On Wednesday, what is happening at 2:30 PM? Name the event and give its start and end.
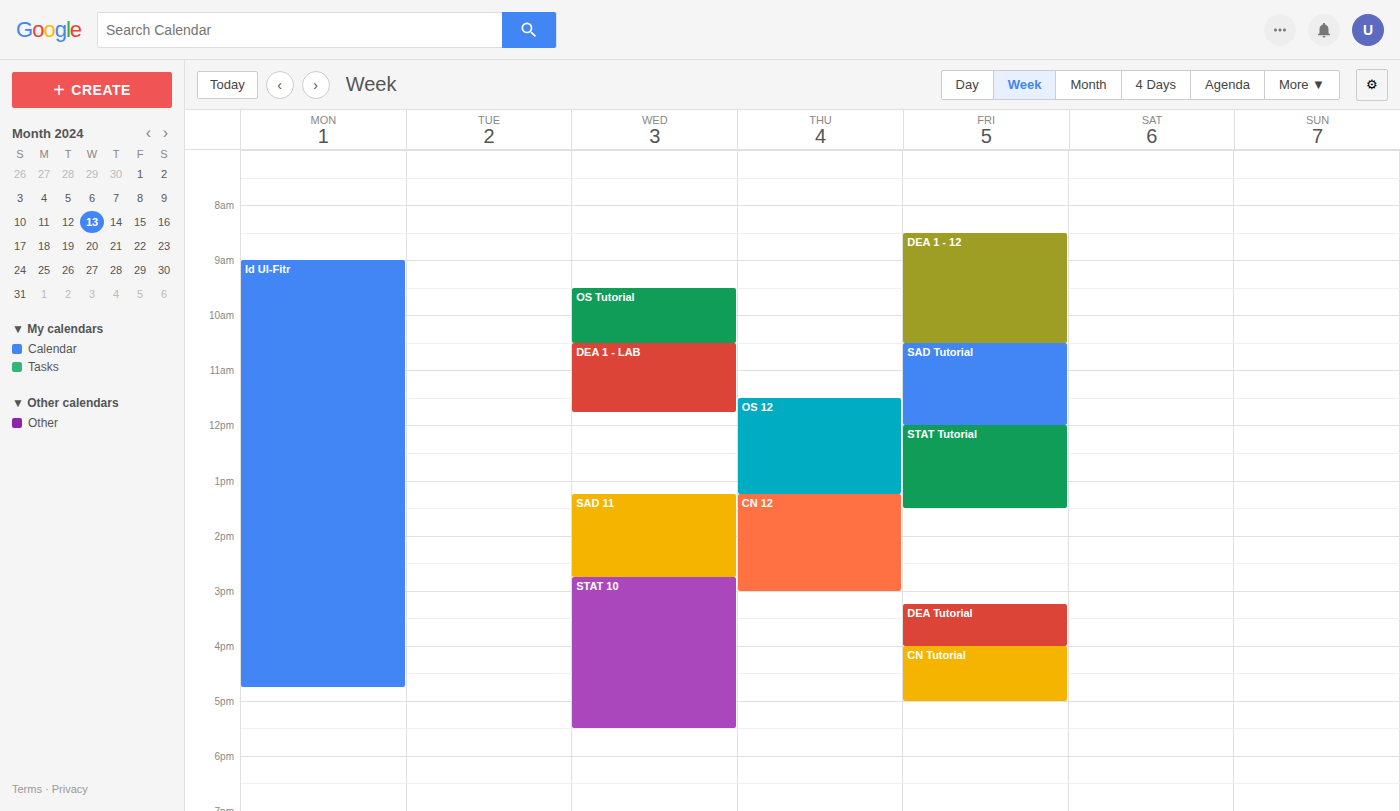
"SAD 11", 1:15 PM to 2:45 PM